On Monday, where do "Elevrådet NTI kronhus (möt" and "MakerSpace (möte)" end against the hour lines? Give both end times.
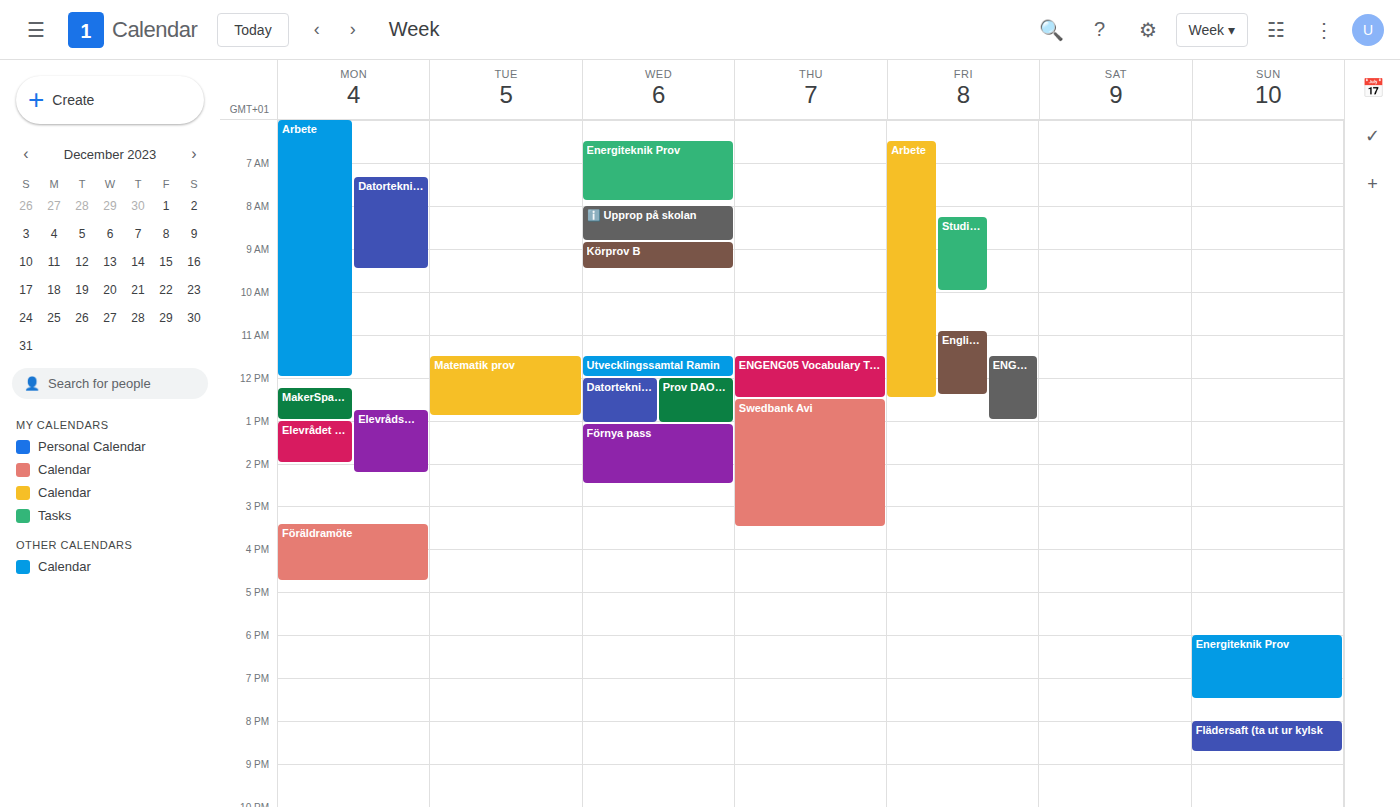
"Elevrådet NTI kronhus (möt": 2:00 PM, exactly on the 2 PM line. "MakerSpace (möte)": 1:00 PM, exactly on the 1 PM line.